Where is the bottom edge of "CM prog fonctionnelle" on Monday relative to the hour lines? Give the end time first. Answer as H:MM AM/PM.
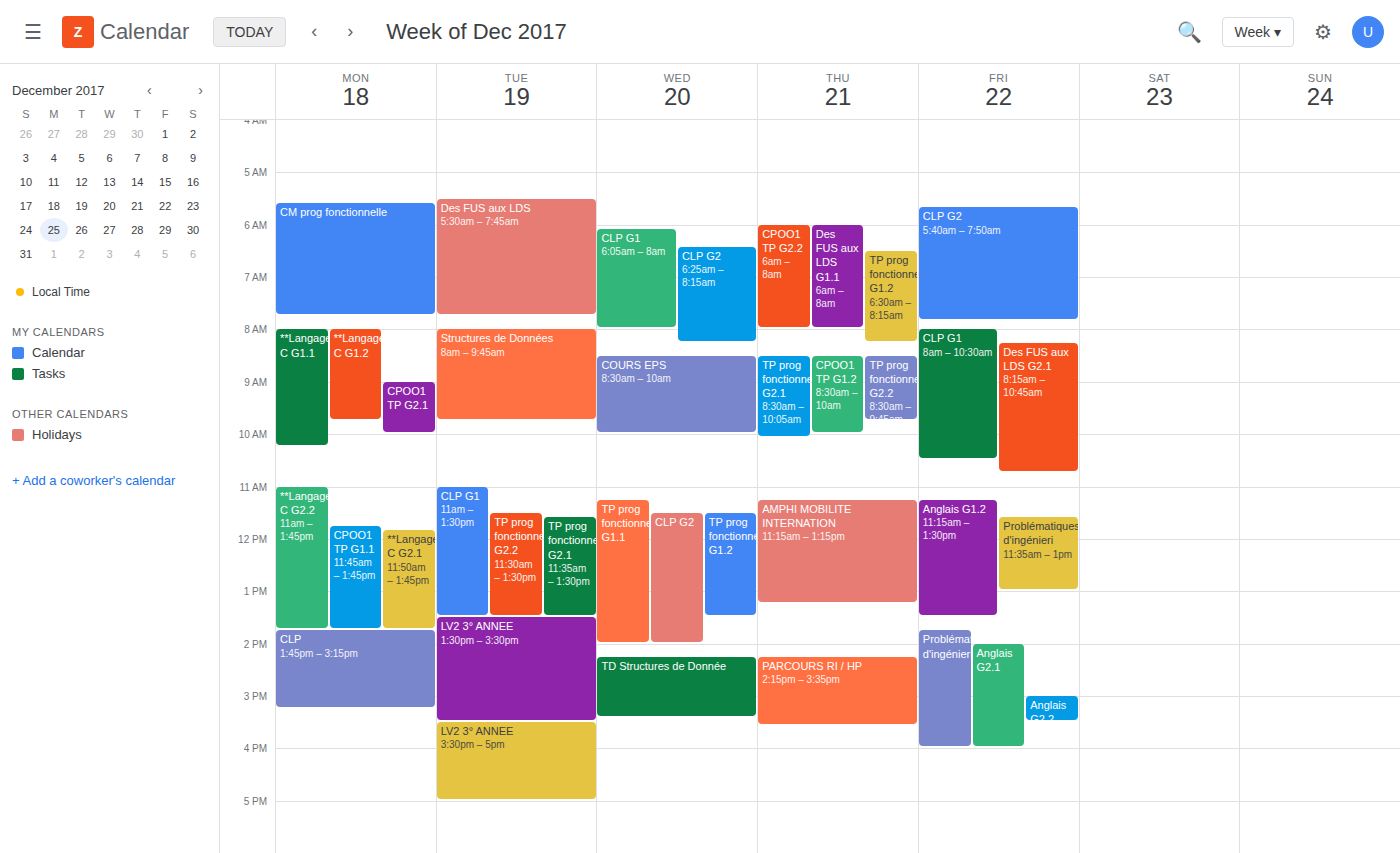
7:45 AM -- neither: three quarters of the way from the 7 AM line to the 8 AM line.